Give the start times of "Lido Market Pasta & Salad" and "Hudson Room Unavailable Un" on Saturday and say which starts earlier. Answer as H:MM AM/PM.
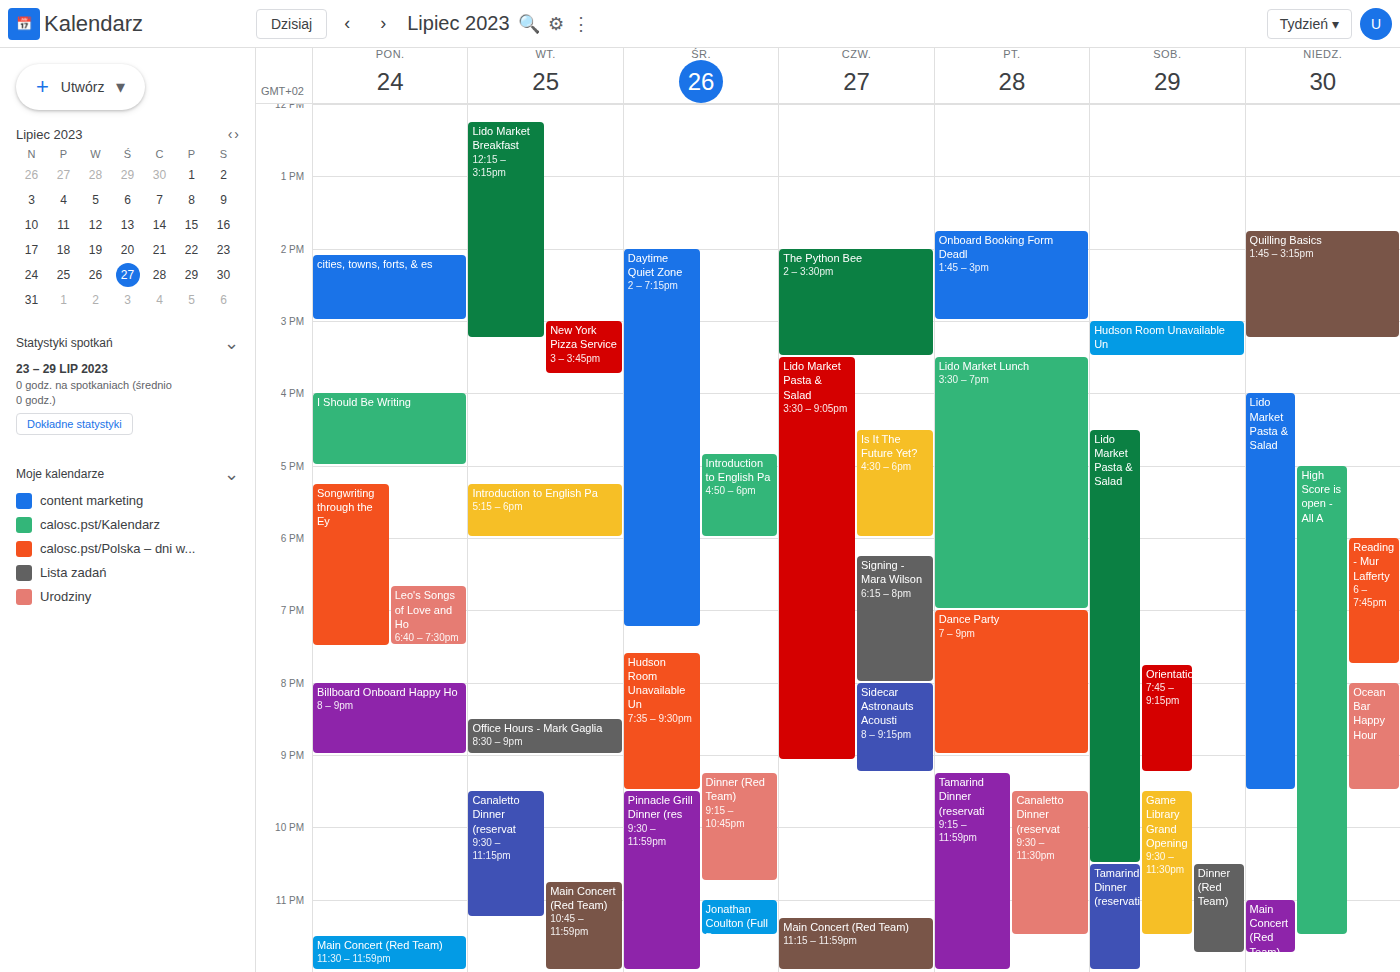
"Hudson Room Unavailable Un" 3:00 PM; "Lido Market Pasta & Salad" 4:30 PM.